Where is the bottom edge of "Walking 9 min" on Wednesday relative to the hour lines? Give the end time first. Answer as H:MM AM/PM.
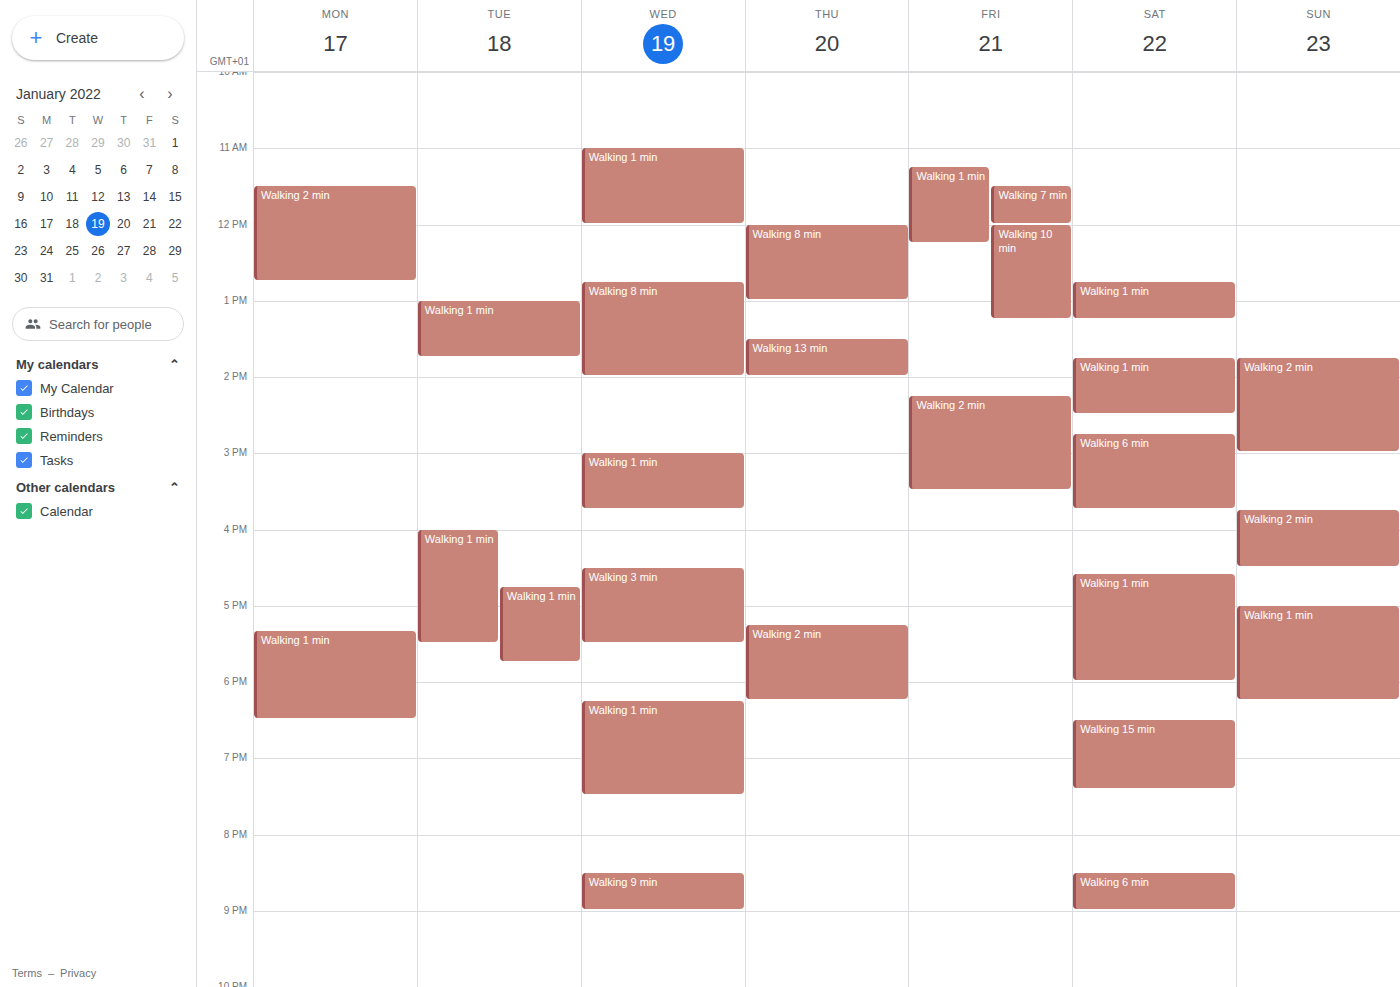
9:00 PM -- exactly on the 9 PM line.